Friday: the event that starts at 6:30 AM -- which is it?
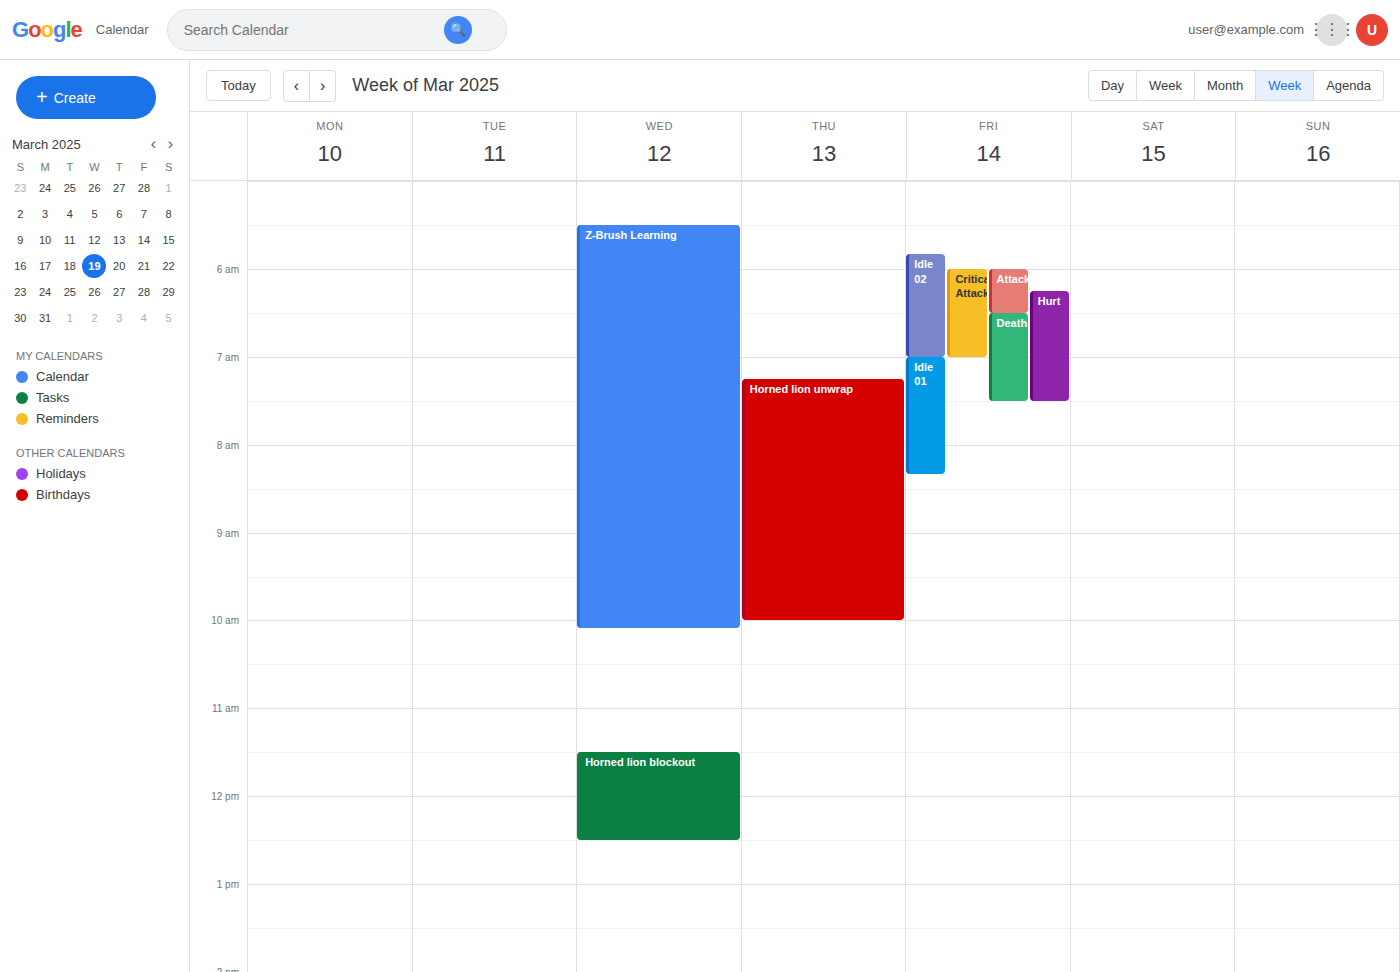
"Death"